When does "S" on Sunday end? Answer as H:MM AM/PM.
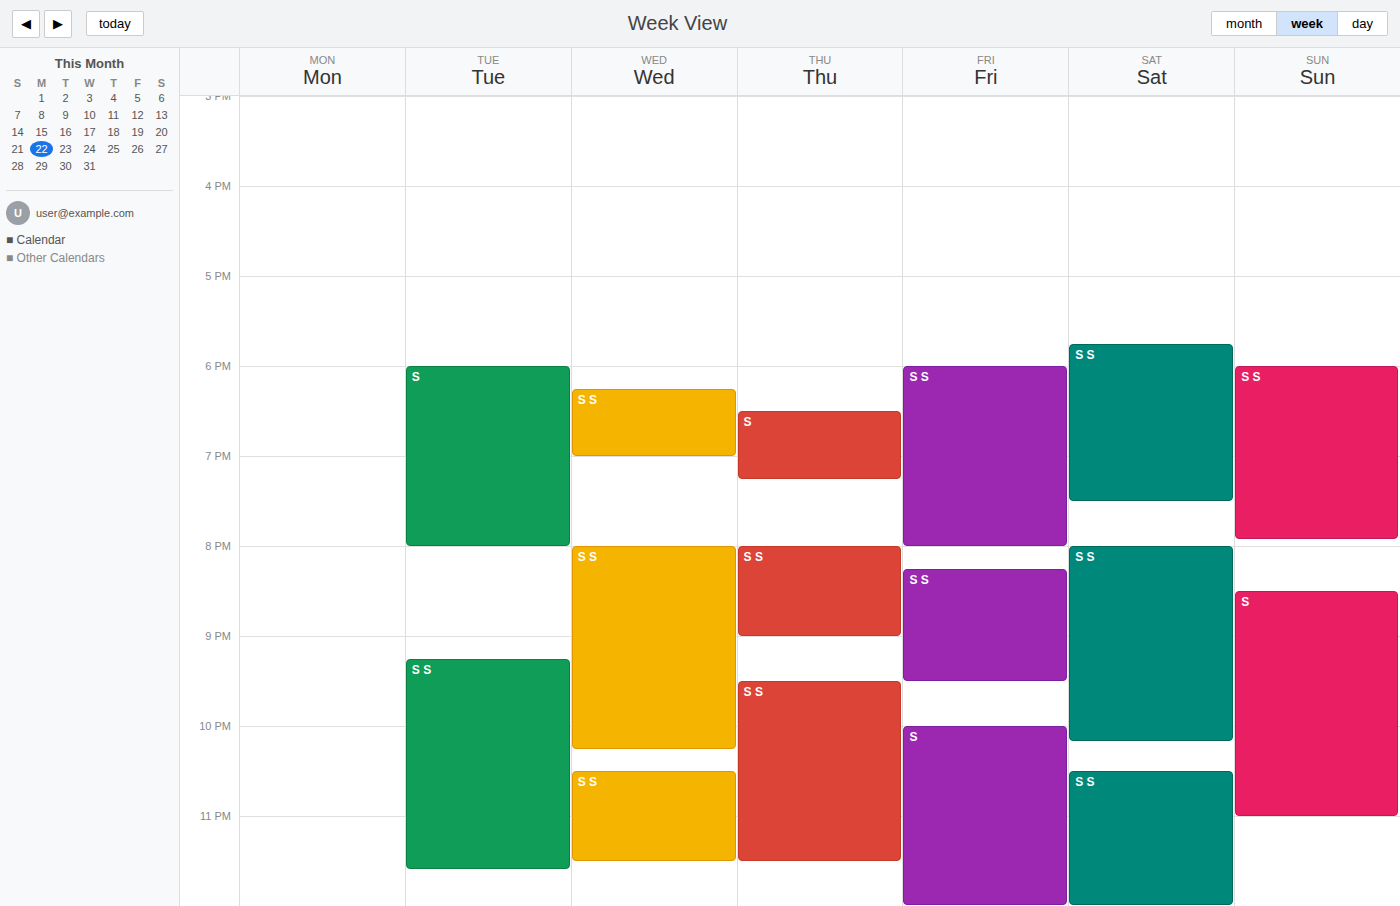
11:00 PM